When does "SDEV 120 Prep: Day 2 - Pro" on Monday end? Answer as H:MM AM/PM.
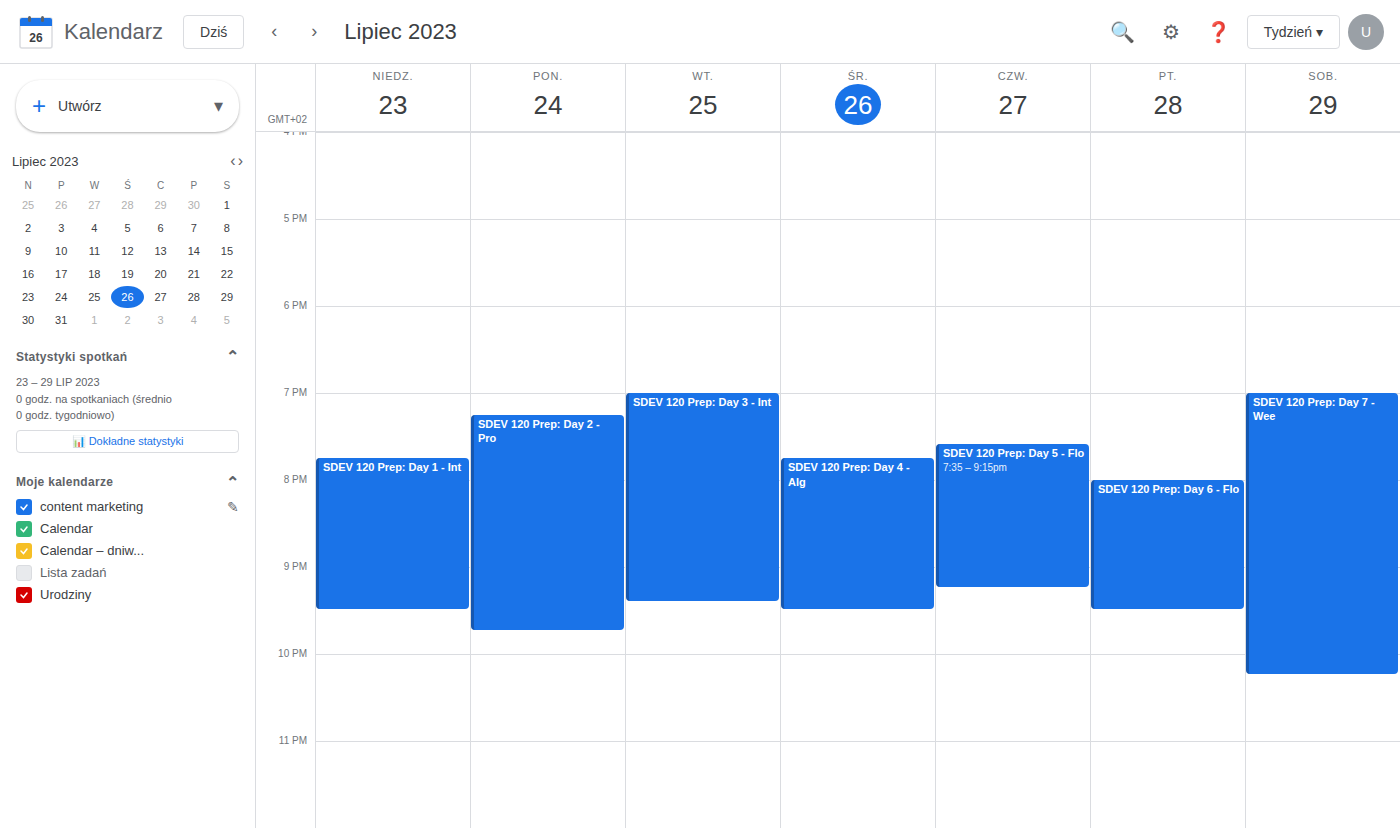
9:45 PM